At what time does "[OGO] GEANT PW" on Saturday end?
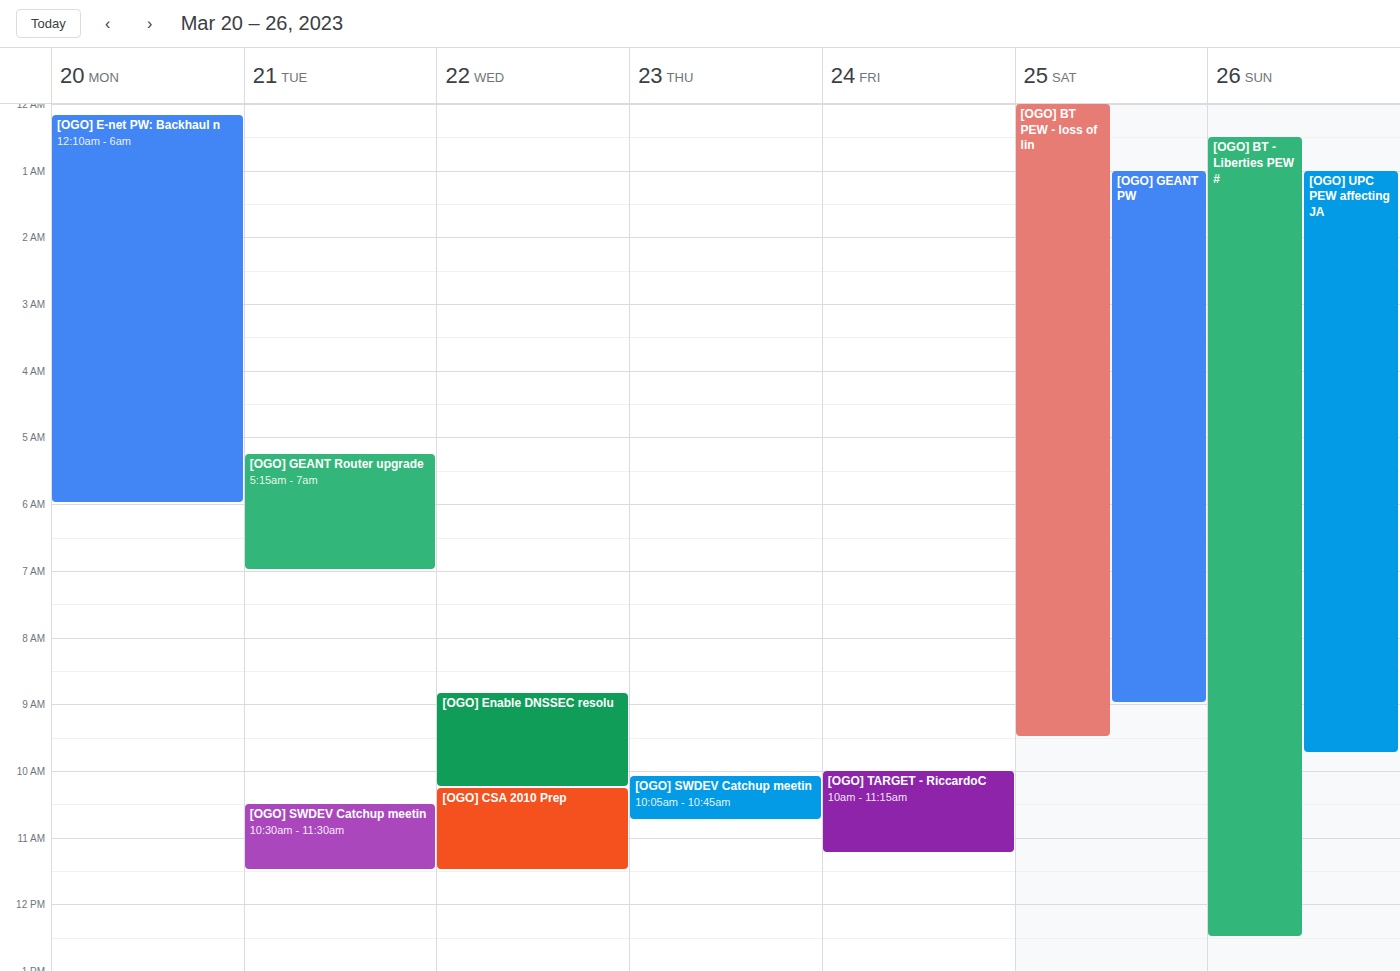
9:00 AM